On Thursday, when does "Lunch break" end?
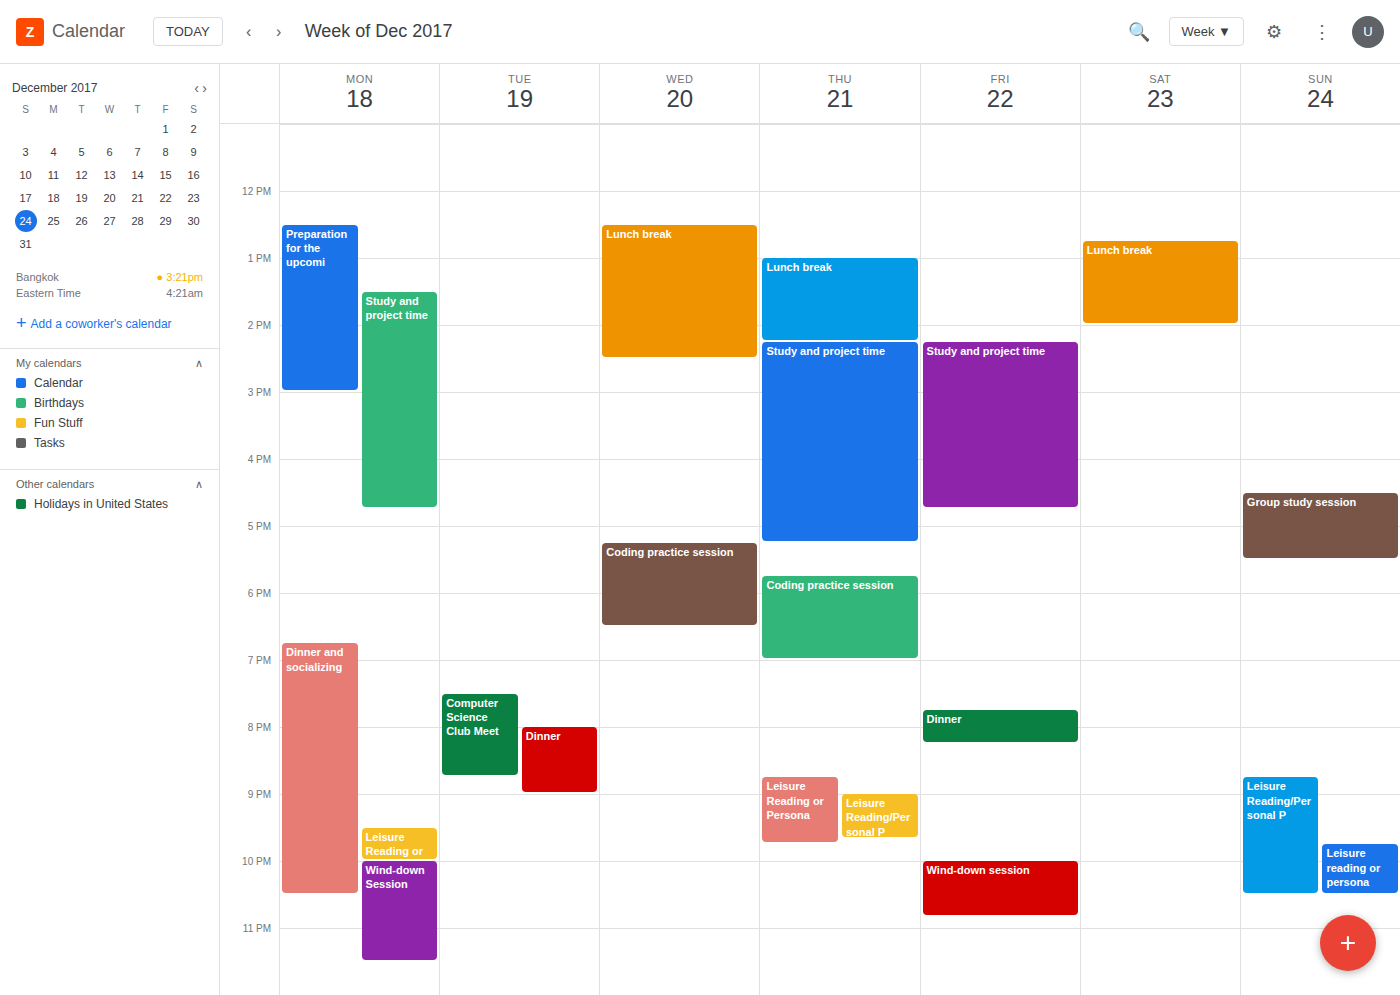
2:15 PM